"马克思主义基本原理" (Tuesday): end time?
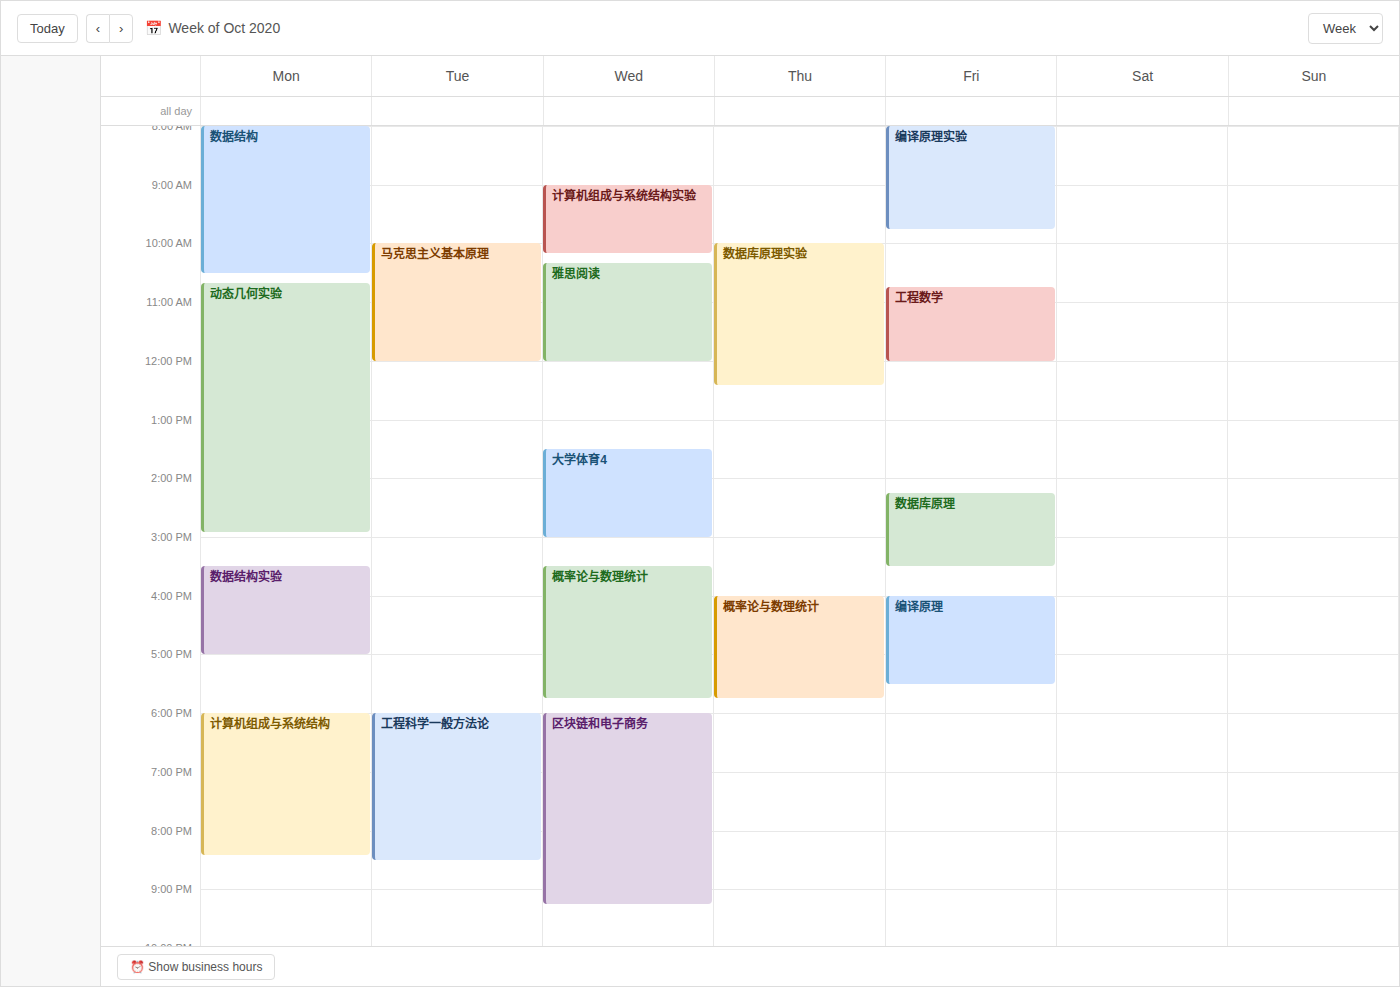
12:00 PM